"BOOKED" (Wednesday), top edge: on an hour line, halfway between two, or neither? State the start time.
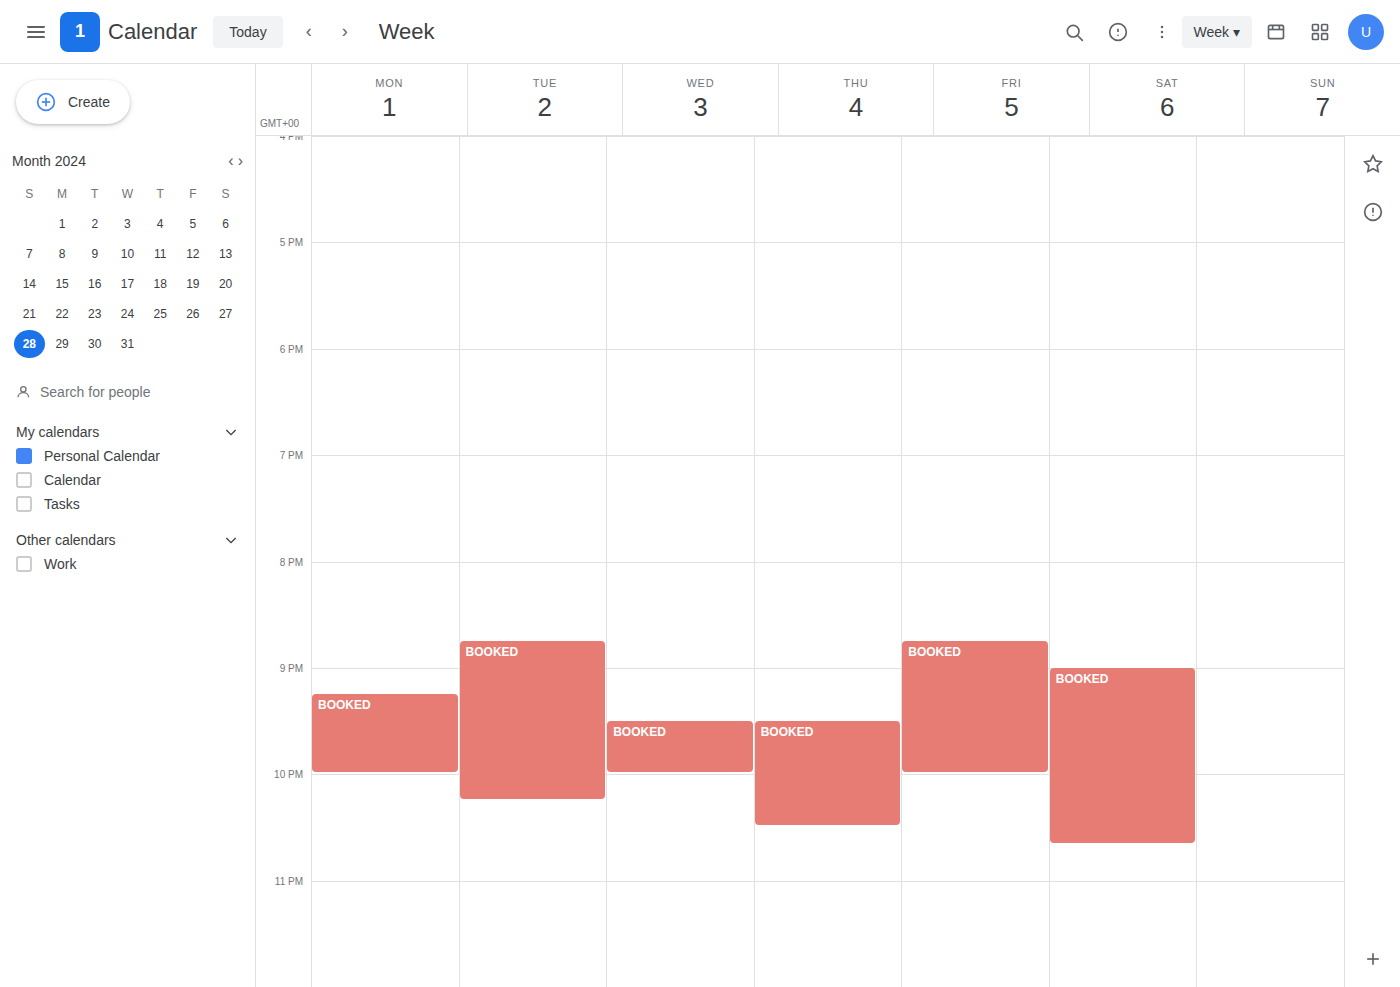
9:30 PM -- halfway between the 9 PM and 10 PM lines.